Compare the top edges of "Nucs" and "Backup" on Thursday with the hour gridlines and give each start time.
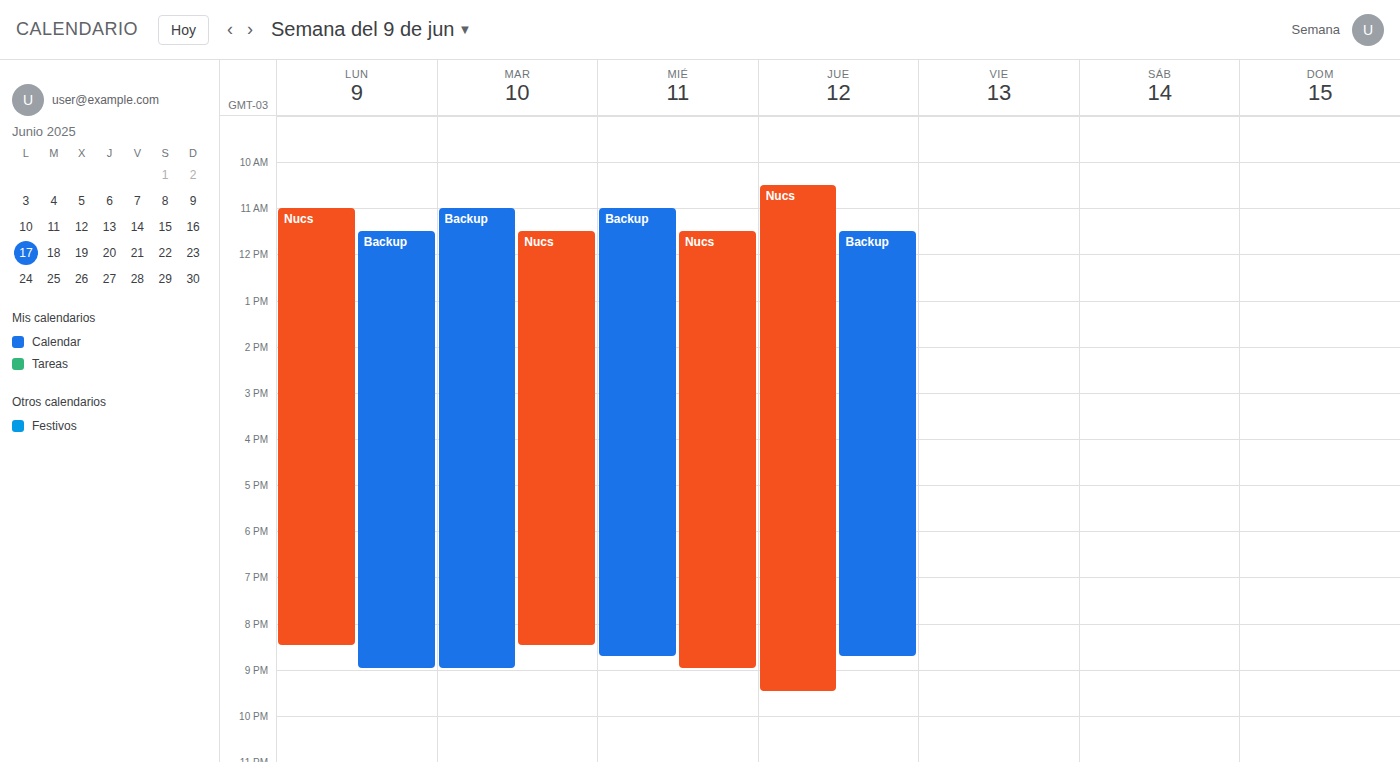
"Nucs": 10:30 AM, halfway between the 10 AM and 11 AM lines. "Backup": 11:30 AM, halfway between the 11 AM and 12 PM lines.